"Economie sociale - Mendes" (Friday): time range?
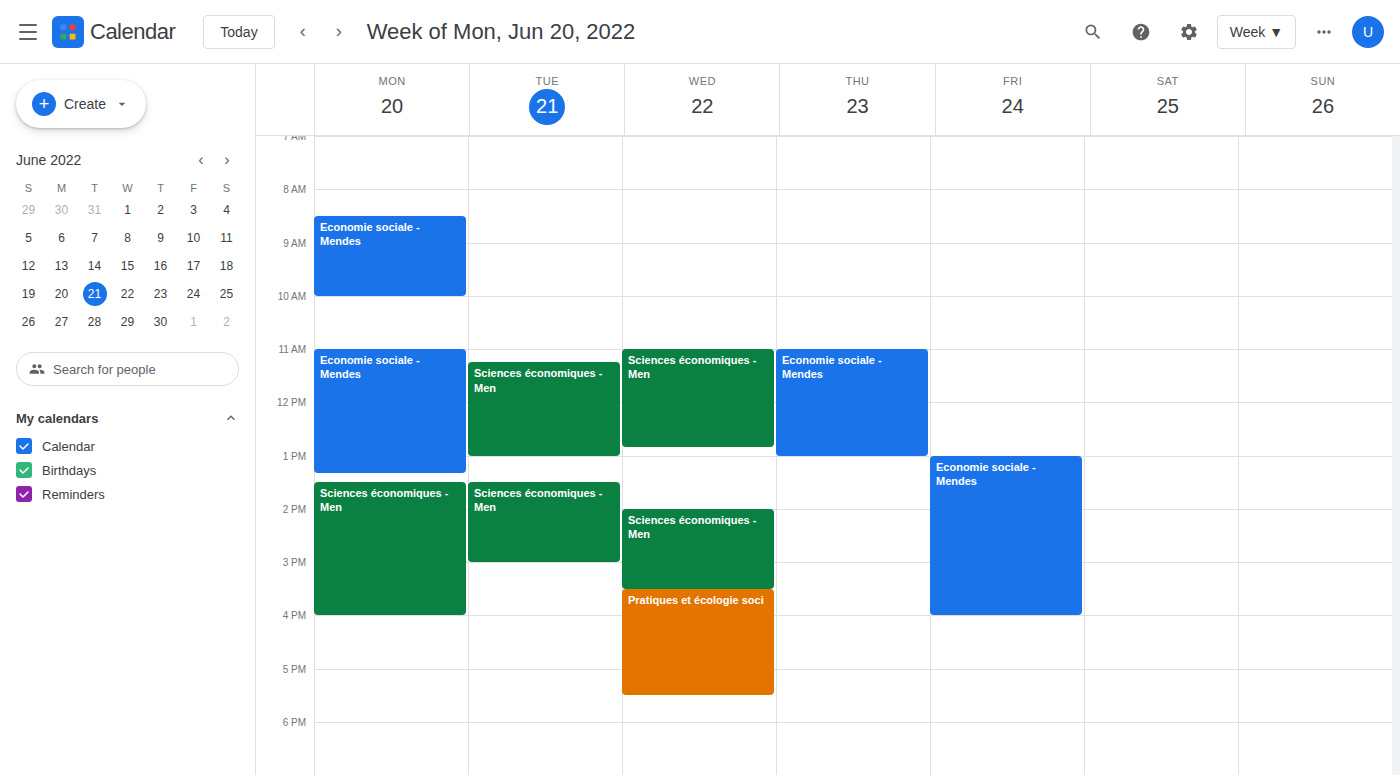
1:00 PM to 4:00 PM